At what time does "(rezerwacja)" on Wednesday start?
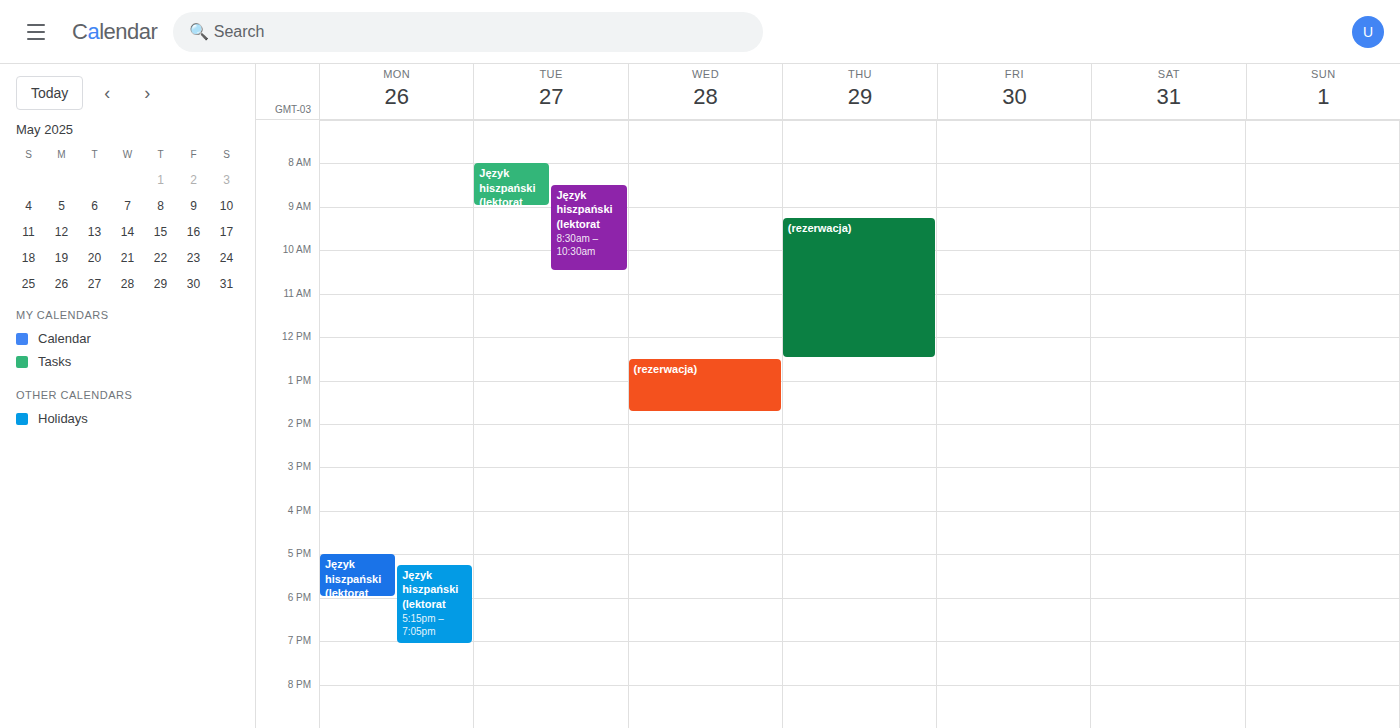
12:30 PM